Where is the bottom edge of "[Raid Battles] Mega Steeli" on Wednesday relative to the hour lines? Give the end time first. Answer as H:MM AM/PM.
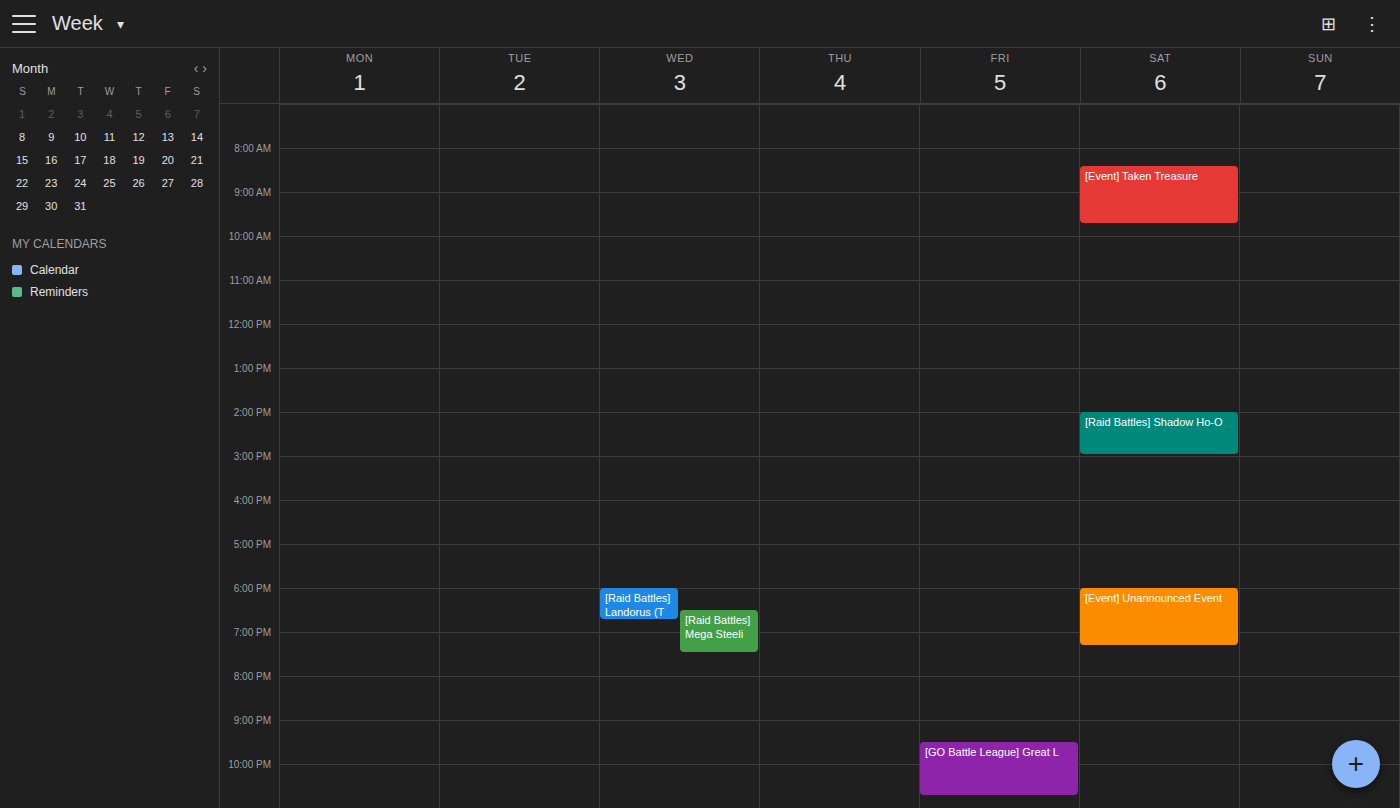
7:30 PM -- halfway between the 7 PM and 8 PM lines.